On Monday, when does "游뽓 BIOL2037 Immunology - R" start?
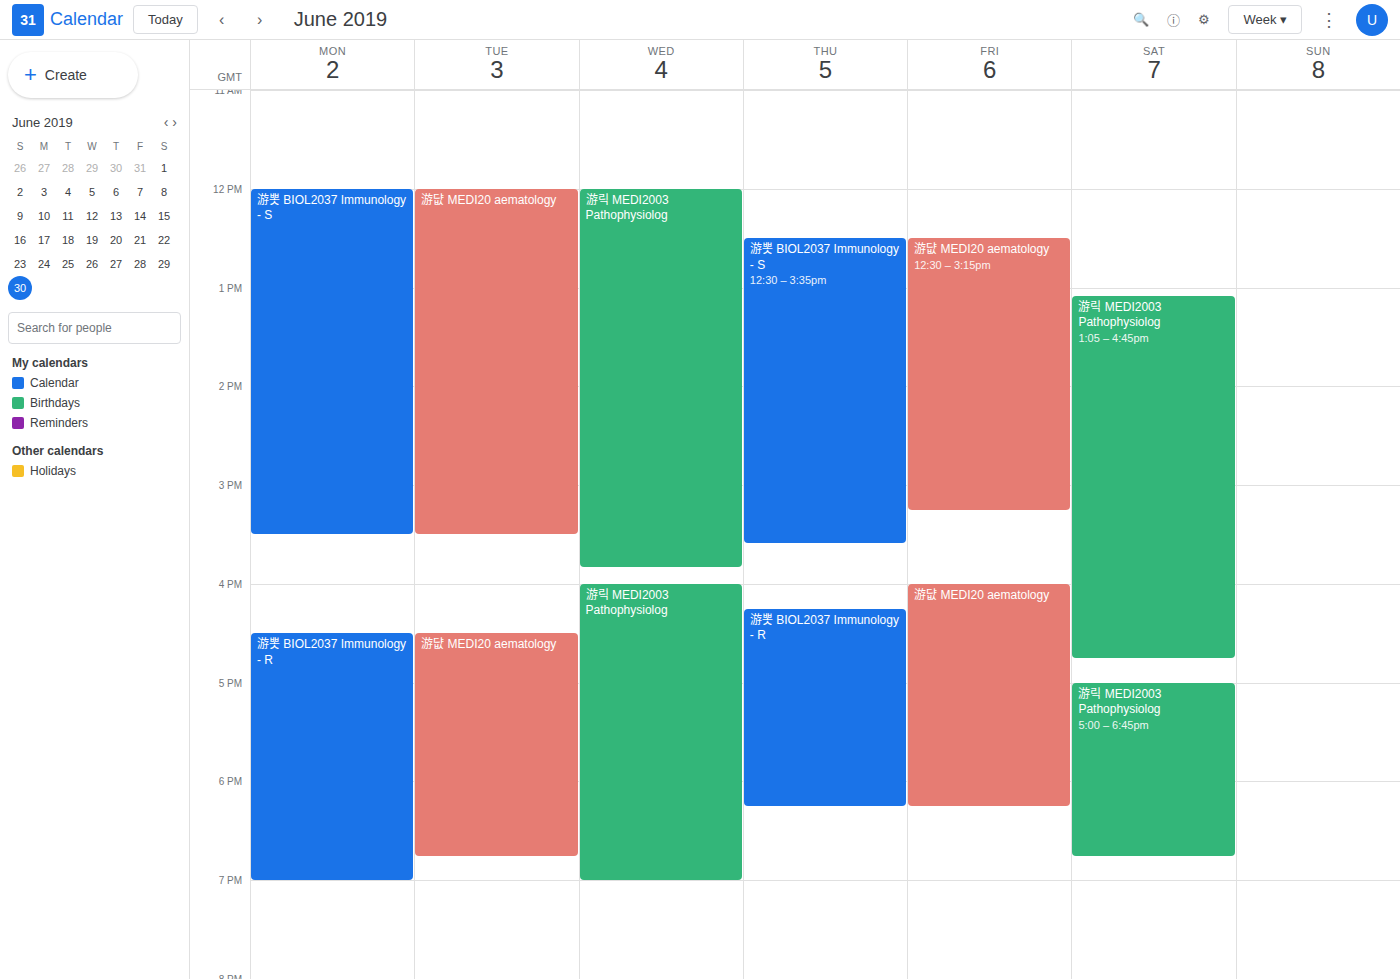
4:30 PM